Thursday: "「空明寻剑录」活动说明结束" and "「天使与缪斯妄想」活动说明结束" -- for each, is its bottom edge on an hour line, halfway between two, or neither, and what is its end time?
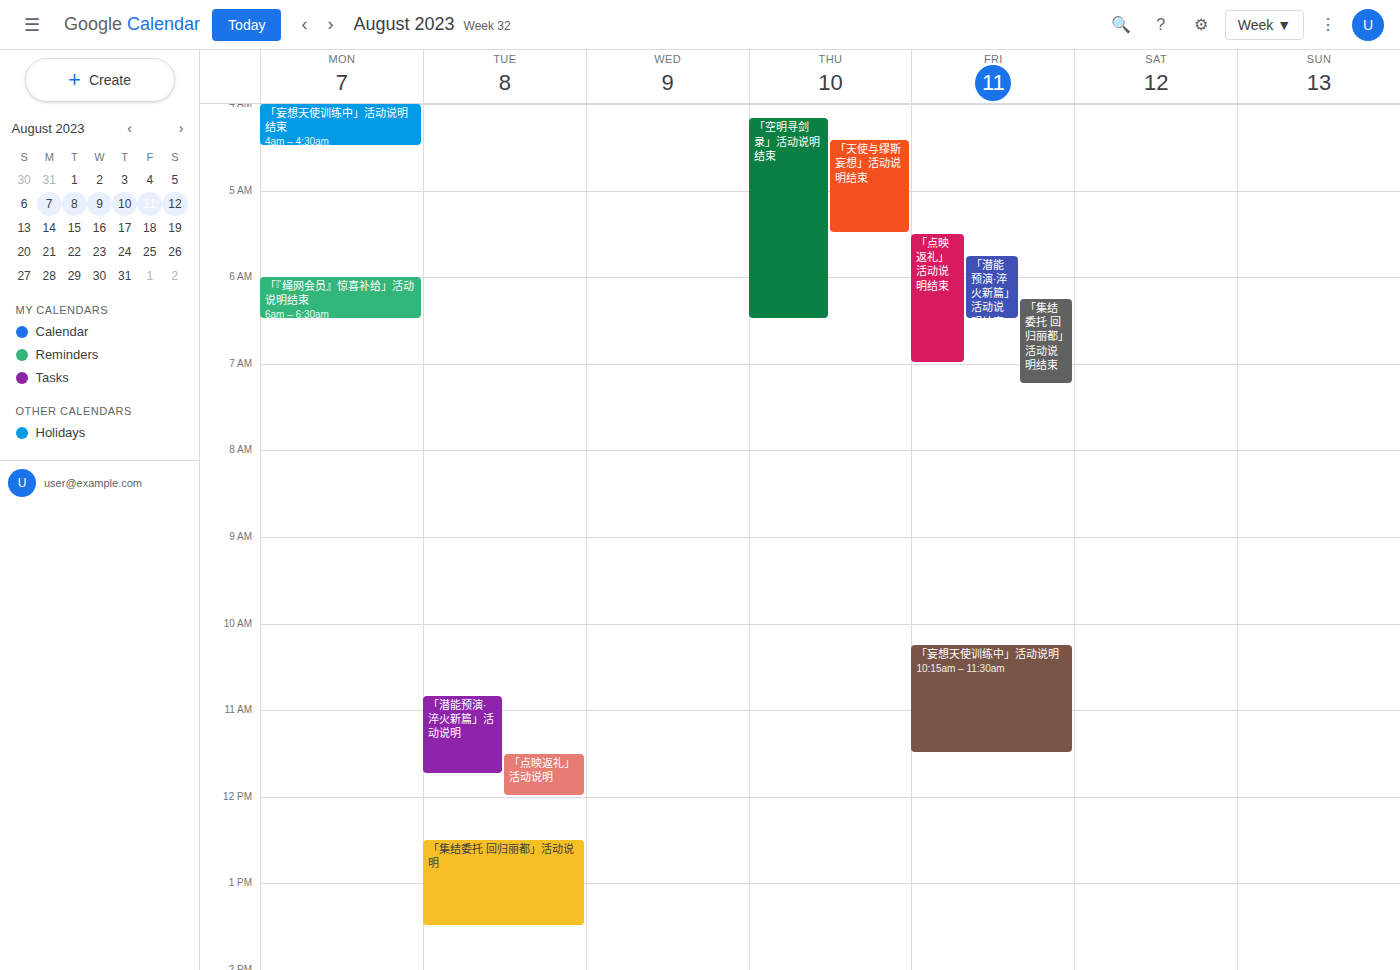
"「空明寻剑录」活动说明结束": 6:30 AM, halfway between the 6 AM and 7 AM lines. "「天使与缪斯妄想」活动说明结束": 5:30 AM, halfway between the 5 AM and 6 AM lines.